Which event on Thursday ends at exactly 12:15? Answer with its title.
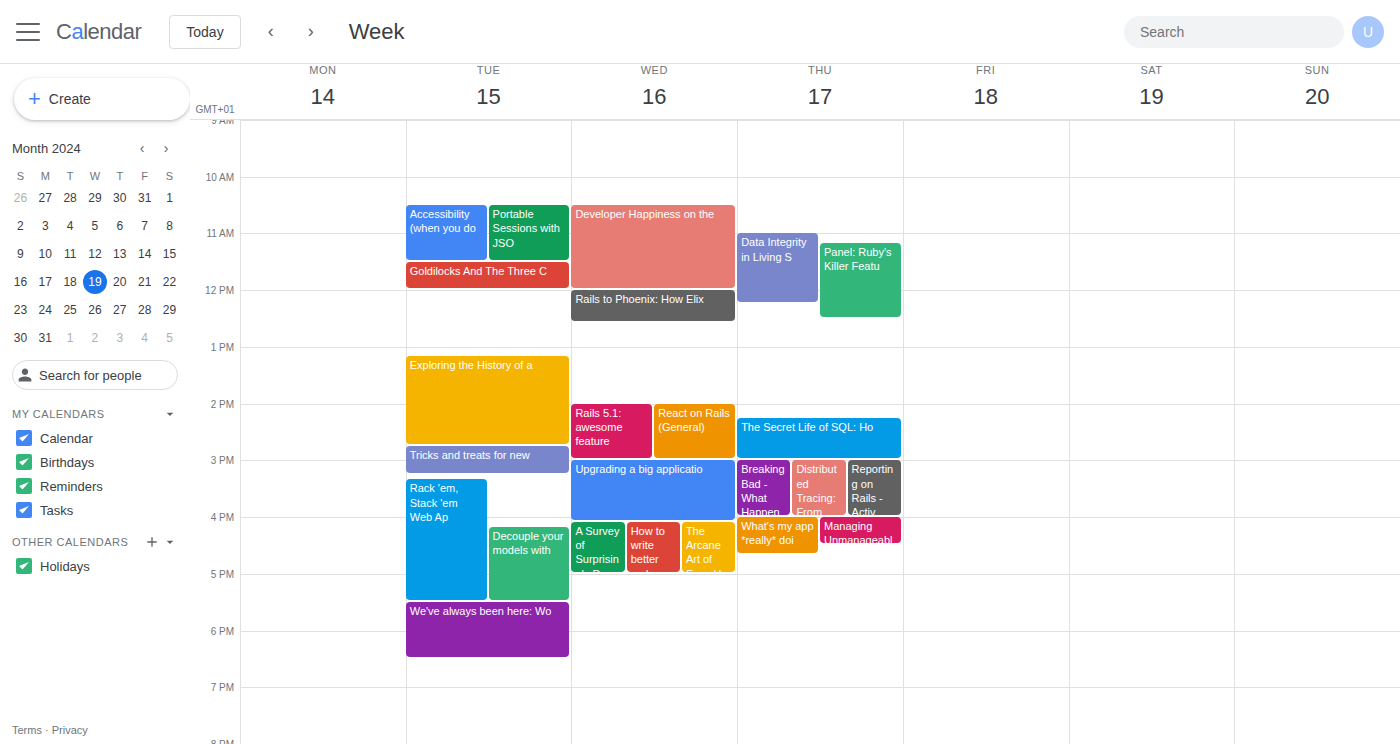
"Data Integrity in Living S"